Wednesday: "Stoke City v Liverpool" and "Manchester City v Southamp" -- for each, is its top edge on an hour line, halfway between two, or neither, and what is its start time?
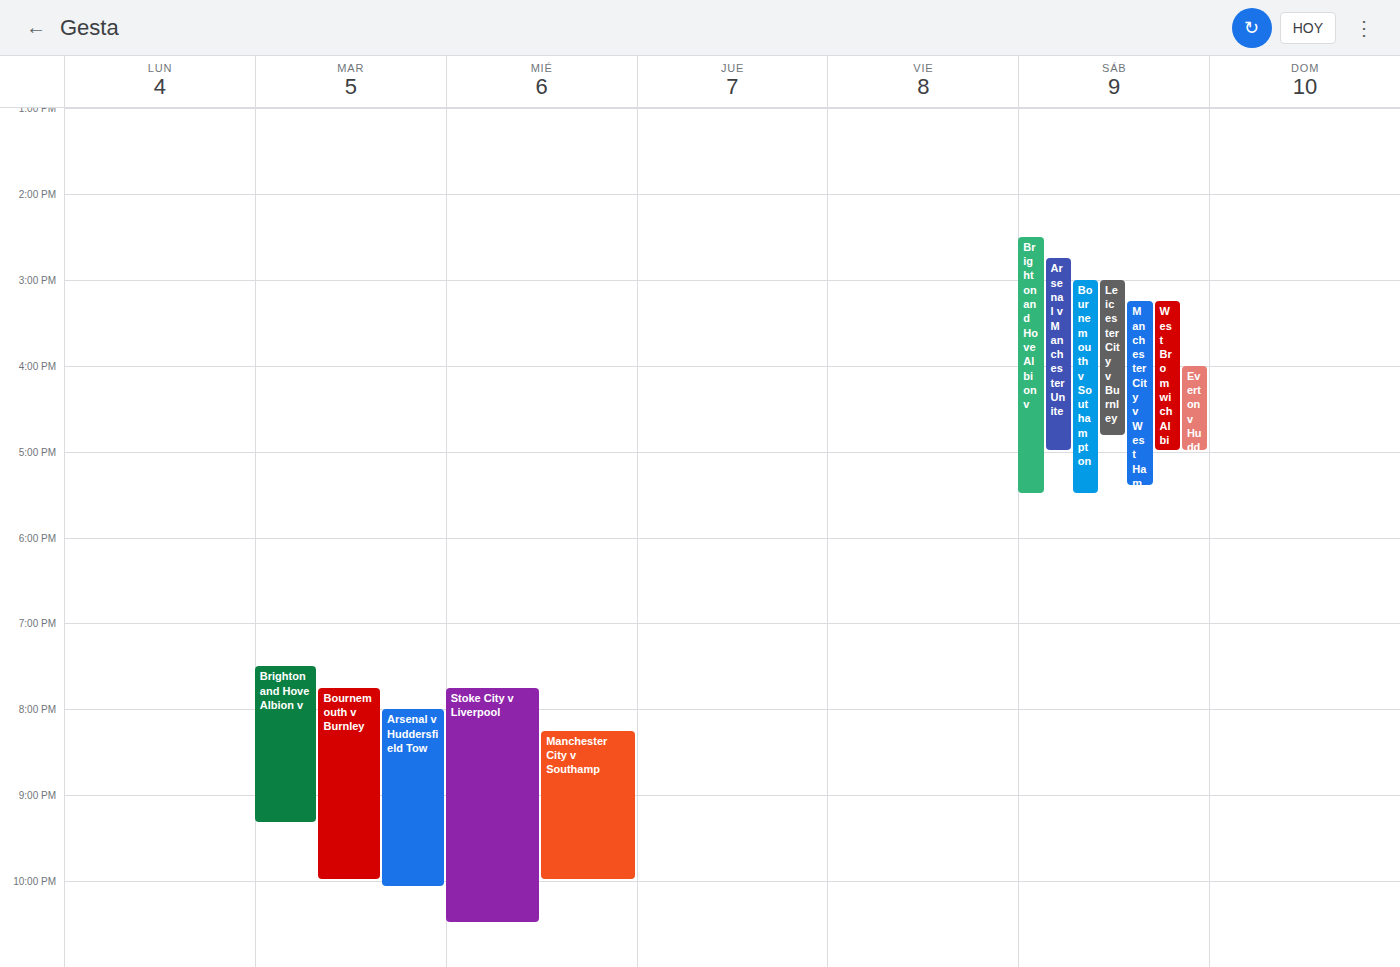
"Stoke City v Liverpool": 7:45 PM, neither: three quarters of the way from the 7 PM line to the 8 PM line. "Manchester City v Southamp": 8:15 PM, neither: a quarter of the way from the 8 PM line to the 9 PM line.